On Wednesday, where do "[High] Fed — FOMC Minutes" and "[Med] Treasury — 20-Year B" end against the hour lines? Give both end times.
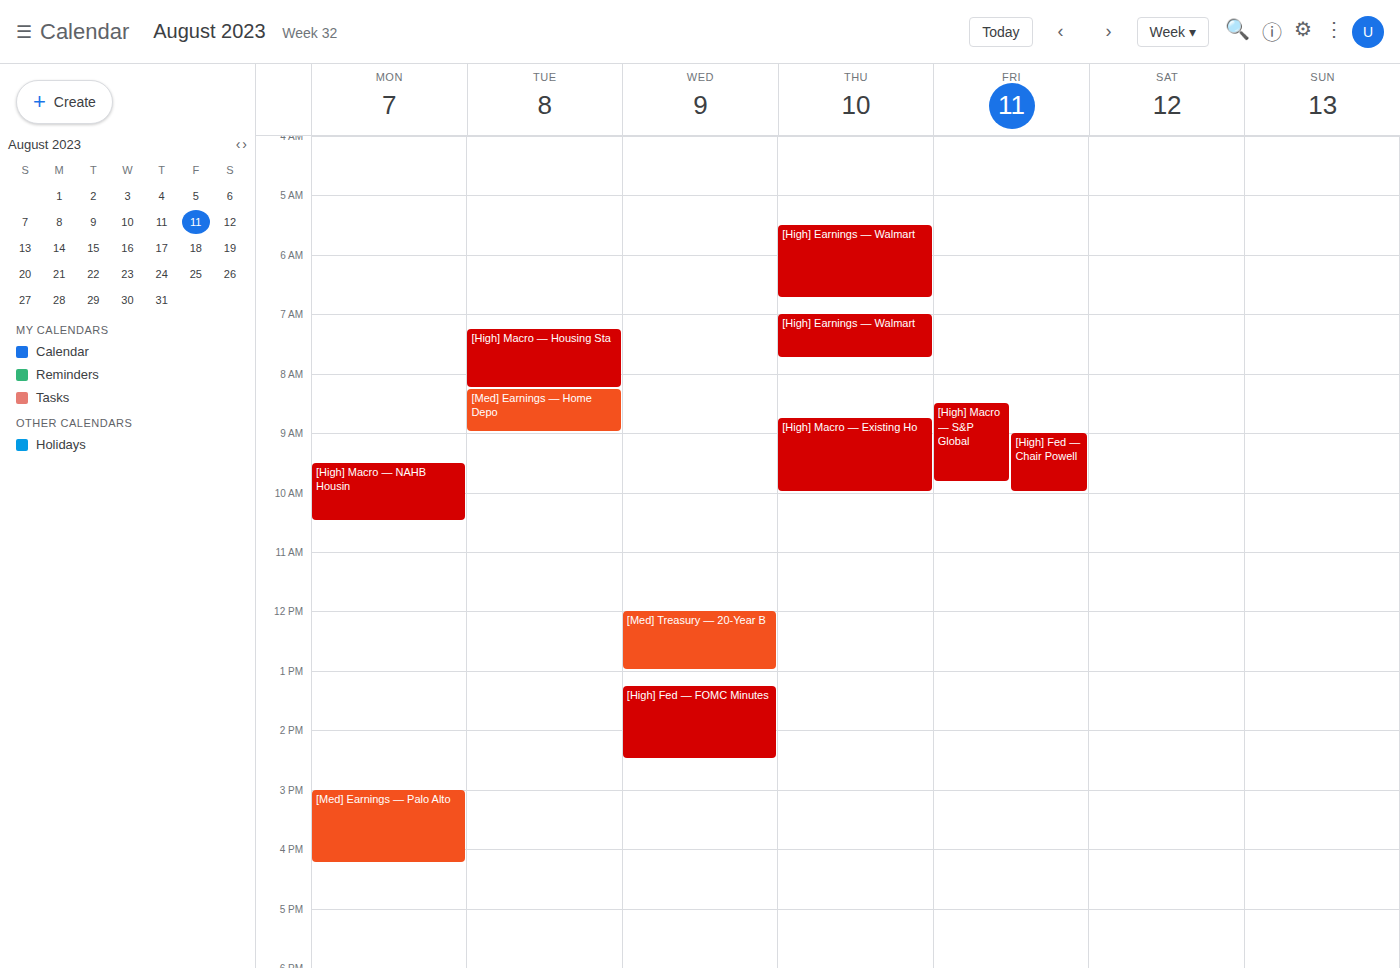
"[High] Fed — FOMC Minutes": 2:30 PM, halfway between the 2 PM and 3 PM lines. "[Med] Treasury — 20-Year B": 1:00 PM, exactly on the 1 PM line.